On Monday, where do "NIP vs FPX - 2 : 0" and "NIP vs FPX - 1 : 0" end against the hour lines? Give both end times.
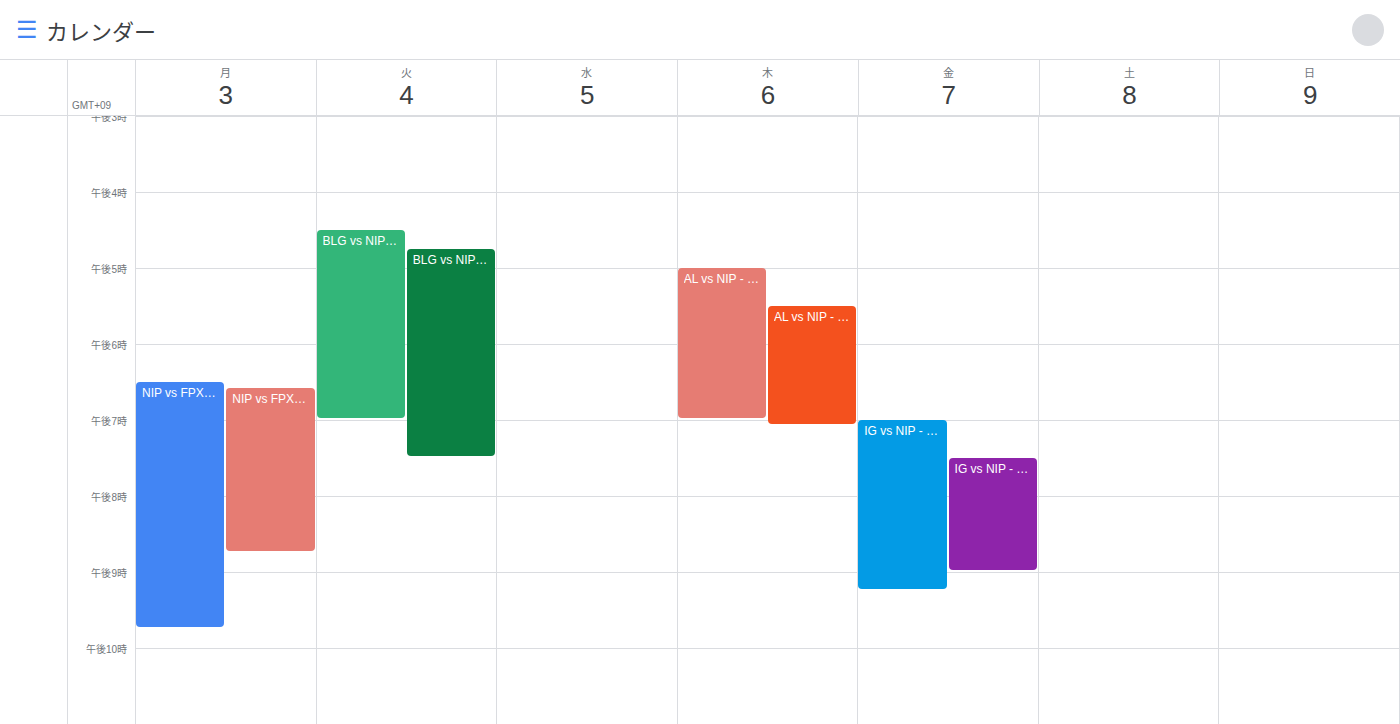
"NIP vs FPX - 2 : 0": 9:45 PM, neither: three quarters of the way from the 9 PM line to the 10 PM line. "NIP vs FPX - 1 : 0": 8:45 PM, neither: three quarters of the way from the 8 PM line to the 9 PM line.